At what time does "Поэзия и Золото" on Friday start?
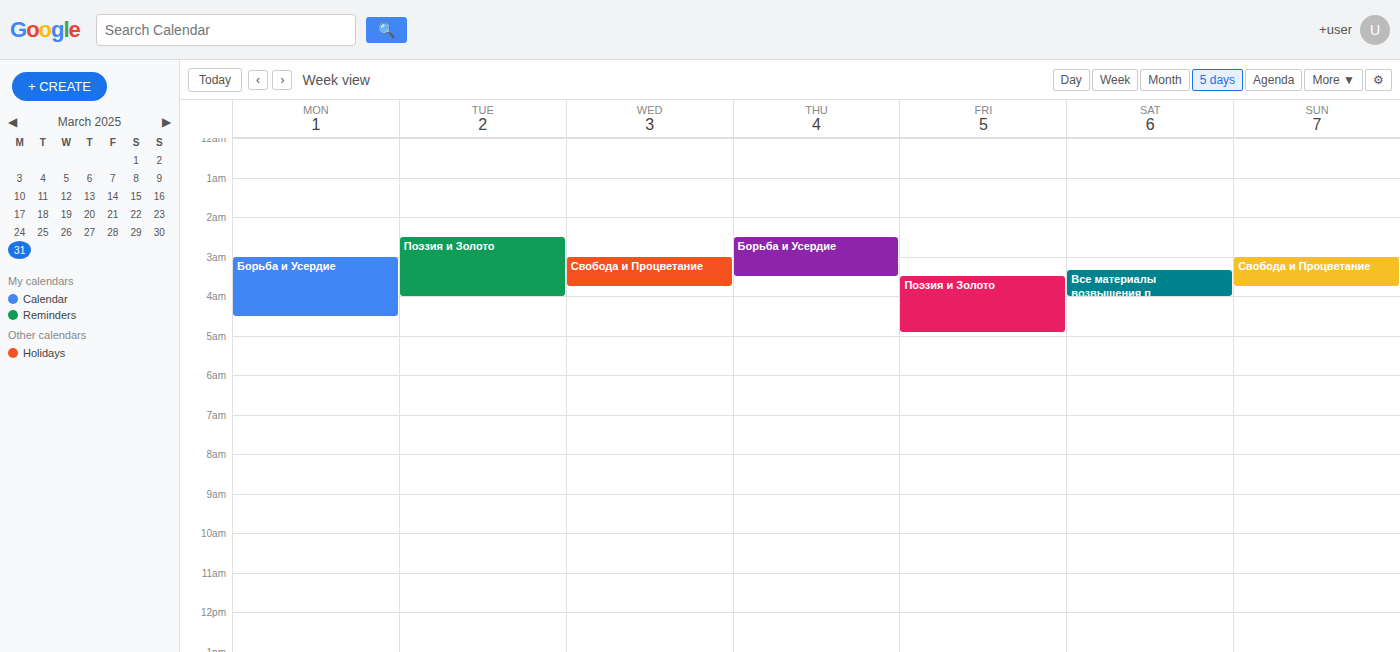
3:30 AM